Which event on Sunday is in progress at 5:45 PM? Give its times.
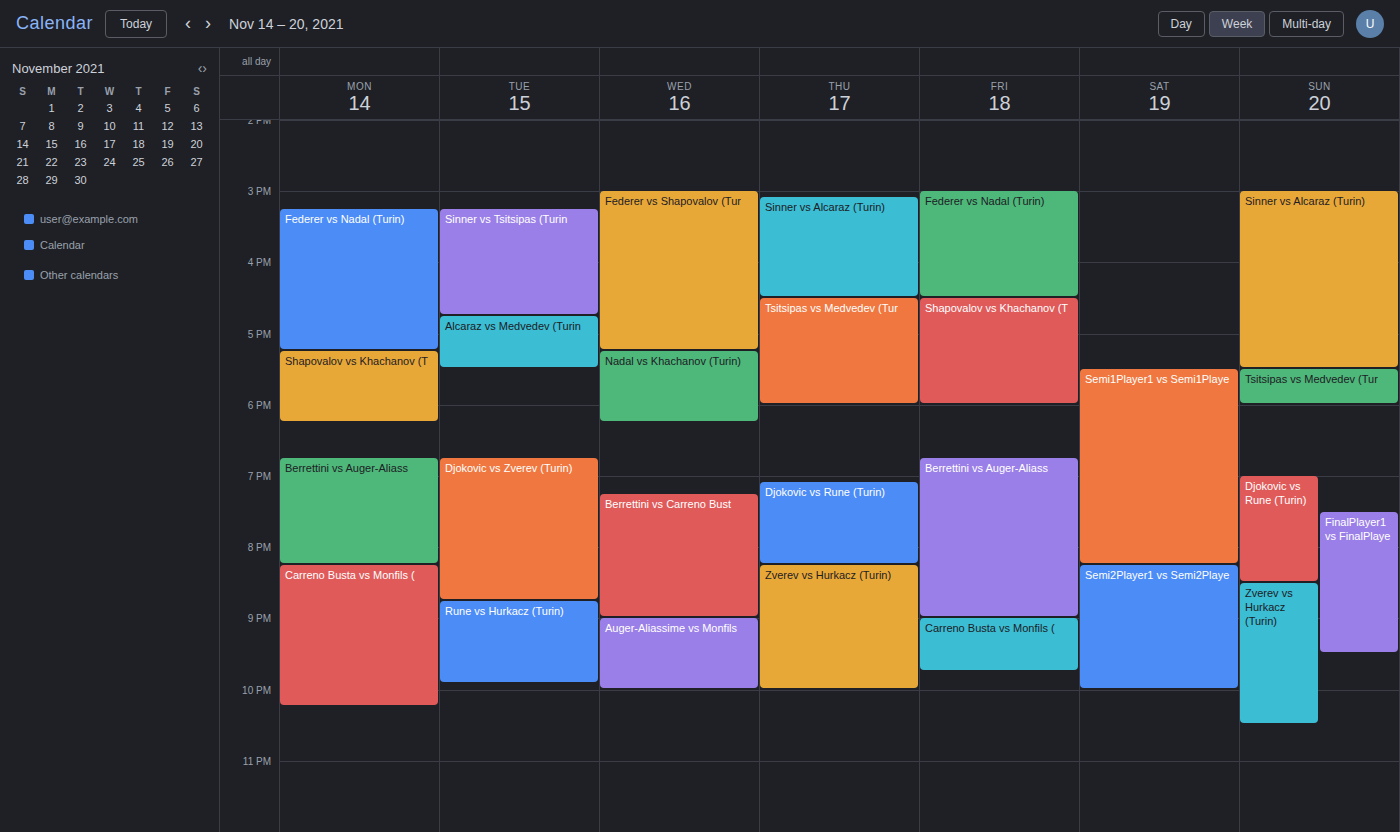
"Tsitsipas vs Medvedev (Tur", 5:30 PM to 6:00 PM